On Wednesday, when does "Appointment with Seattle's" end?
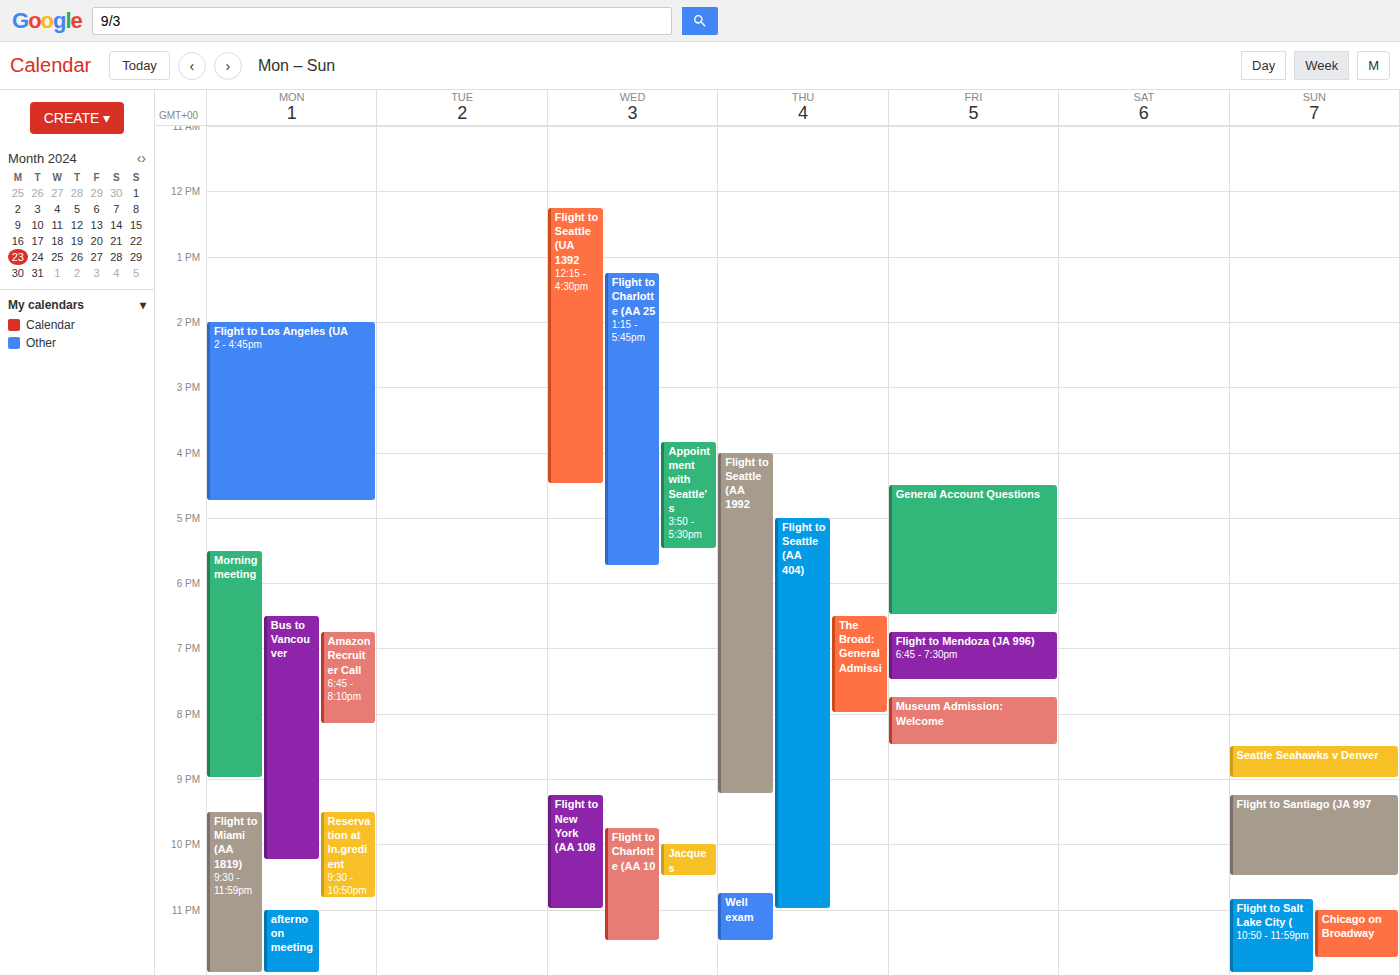
17:30